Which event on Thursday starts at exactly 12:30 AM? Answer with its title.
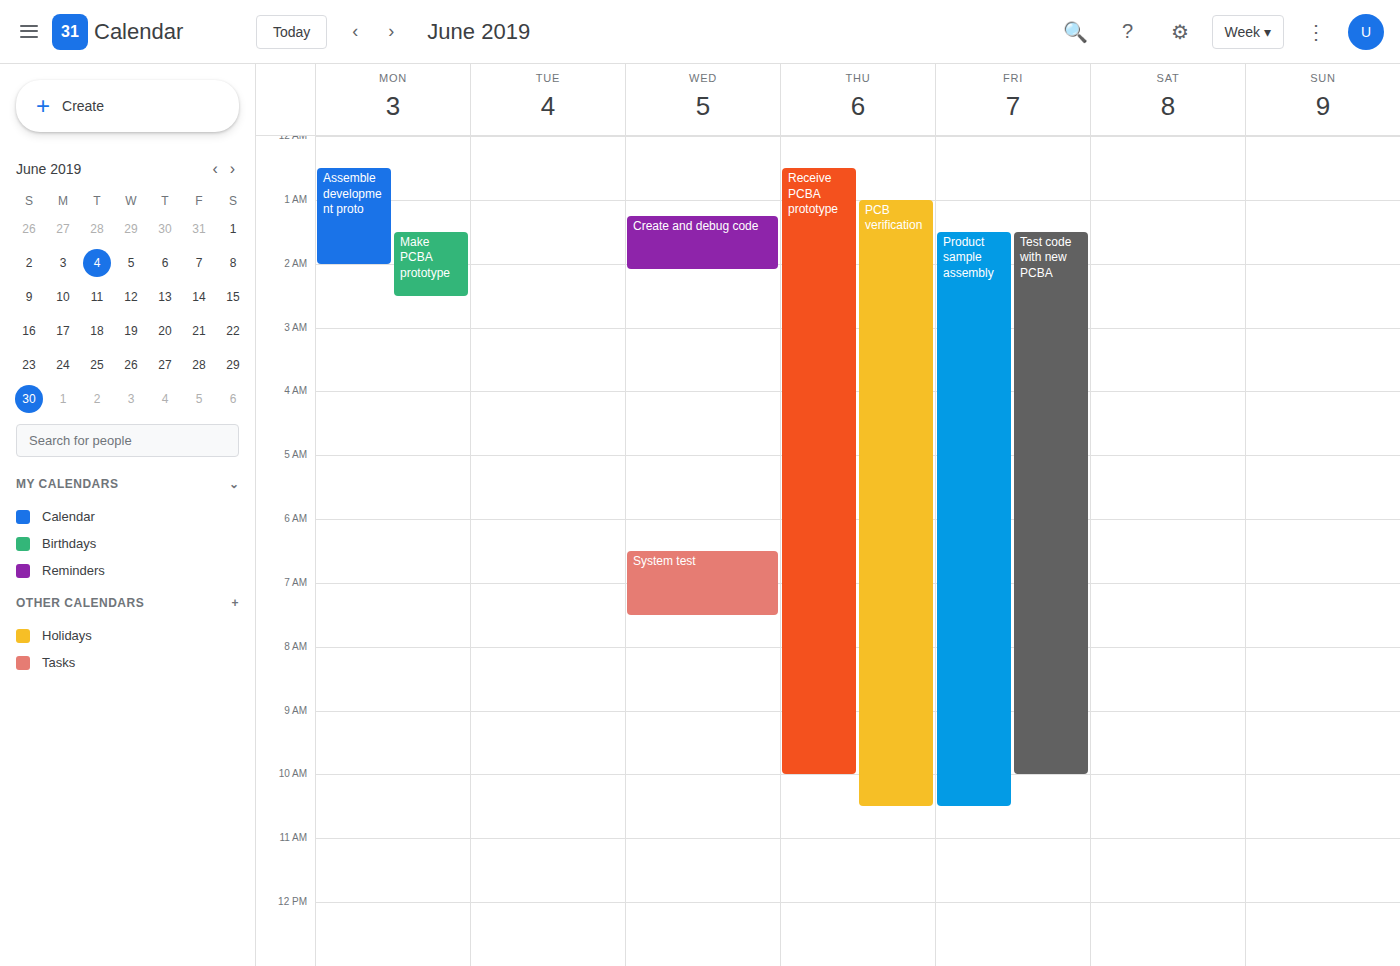
"Receive PCBA prototype"